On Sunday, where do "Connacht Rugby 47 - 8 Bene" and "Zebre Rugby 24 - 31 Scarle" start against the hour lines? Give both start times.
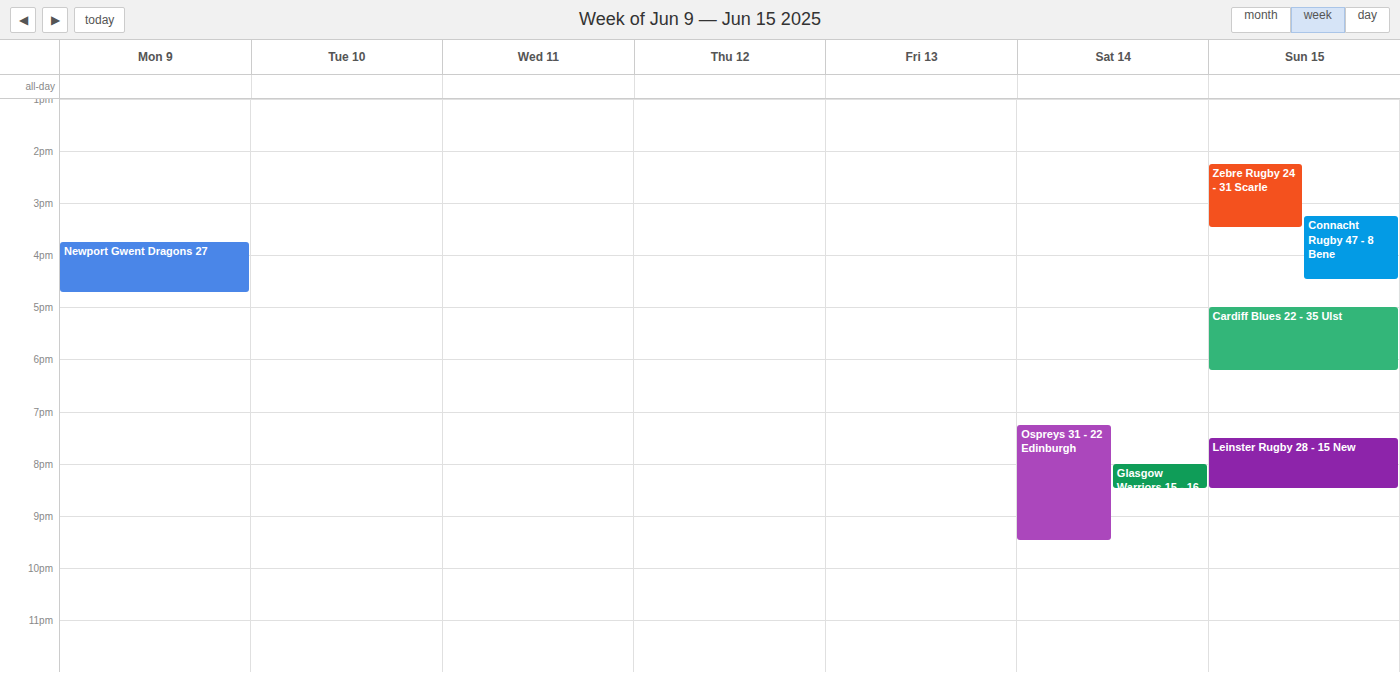
"Connacht Rugby 47 - 8 Bene": 3:15 PM, neither: a quarter of the way from the 3 PM line to the 4 PM line. "Zebre Rugby 24 - 31 Scarle": 2:15 PM, neither: a quarter of the way from the 2 PM line to the 3 PM line.